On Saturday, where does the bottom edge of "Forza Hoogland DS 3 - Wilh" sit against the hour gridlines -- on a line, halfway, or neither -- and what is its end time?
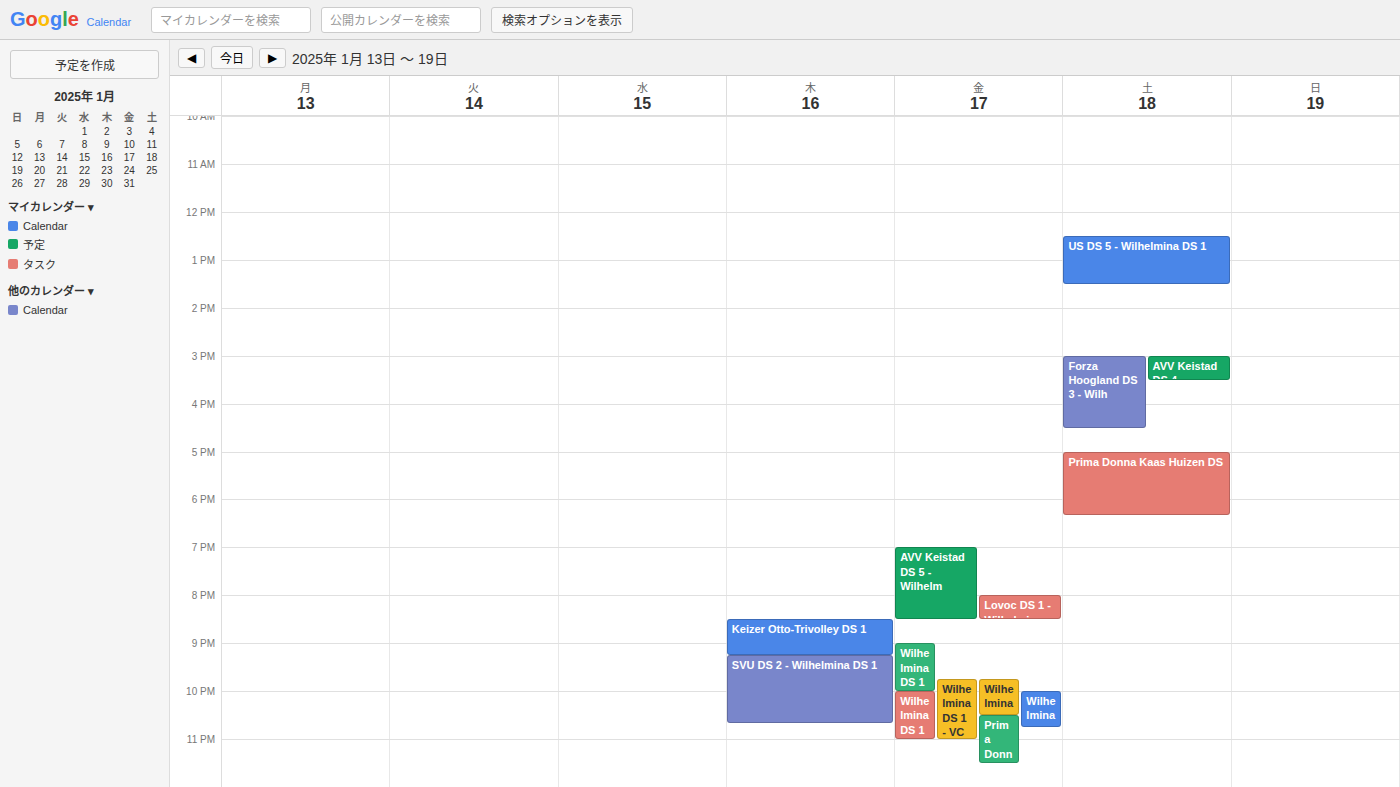
4:30 PM -- halfway between the 4 PM and 5 PM lines.